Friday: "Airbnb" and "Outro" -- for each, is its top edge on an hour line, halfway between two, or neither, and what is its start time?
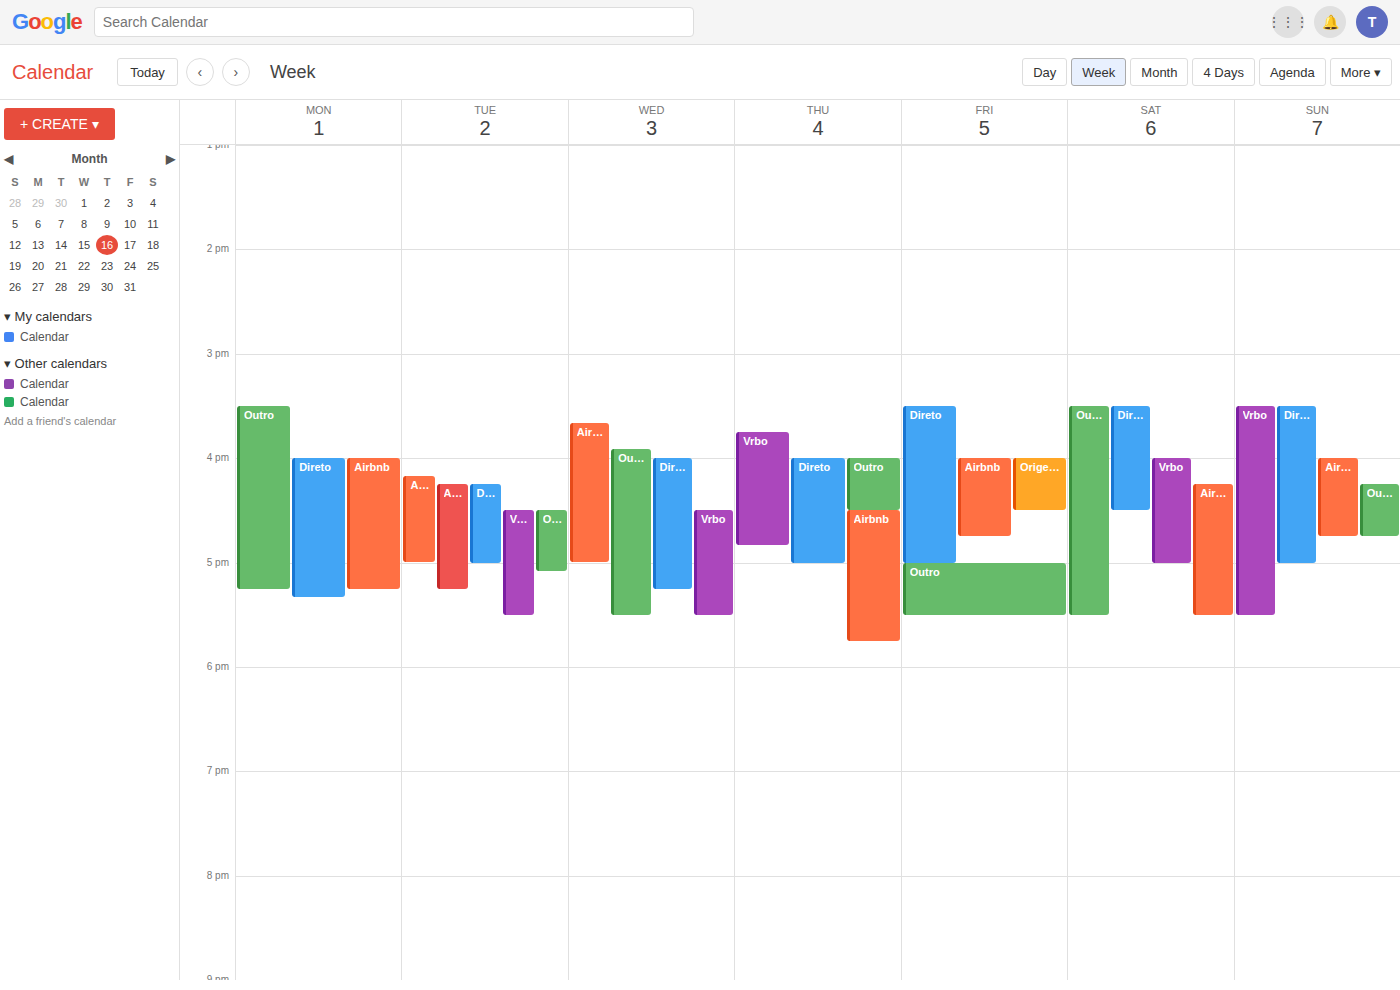
"Airbnb": 4:00 PM, exactly on the 4 PM line. "Outro": 5:00 PM, exactly on the 5 PM line.